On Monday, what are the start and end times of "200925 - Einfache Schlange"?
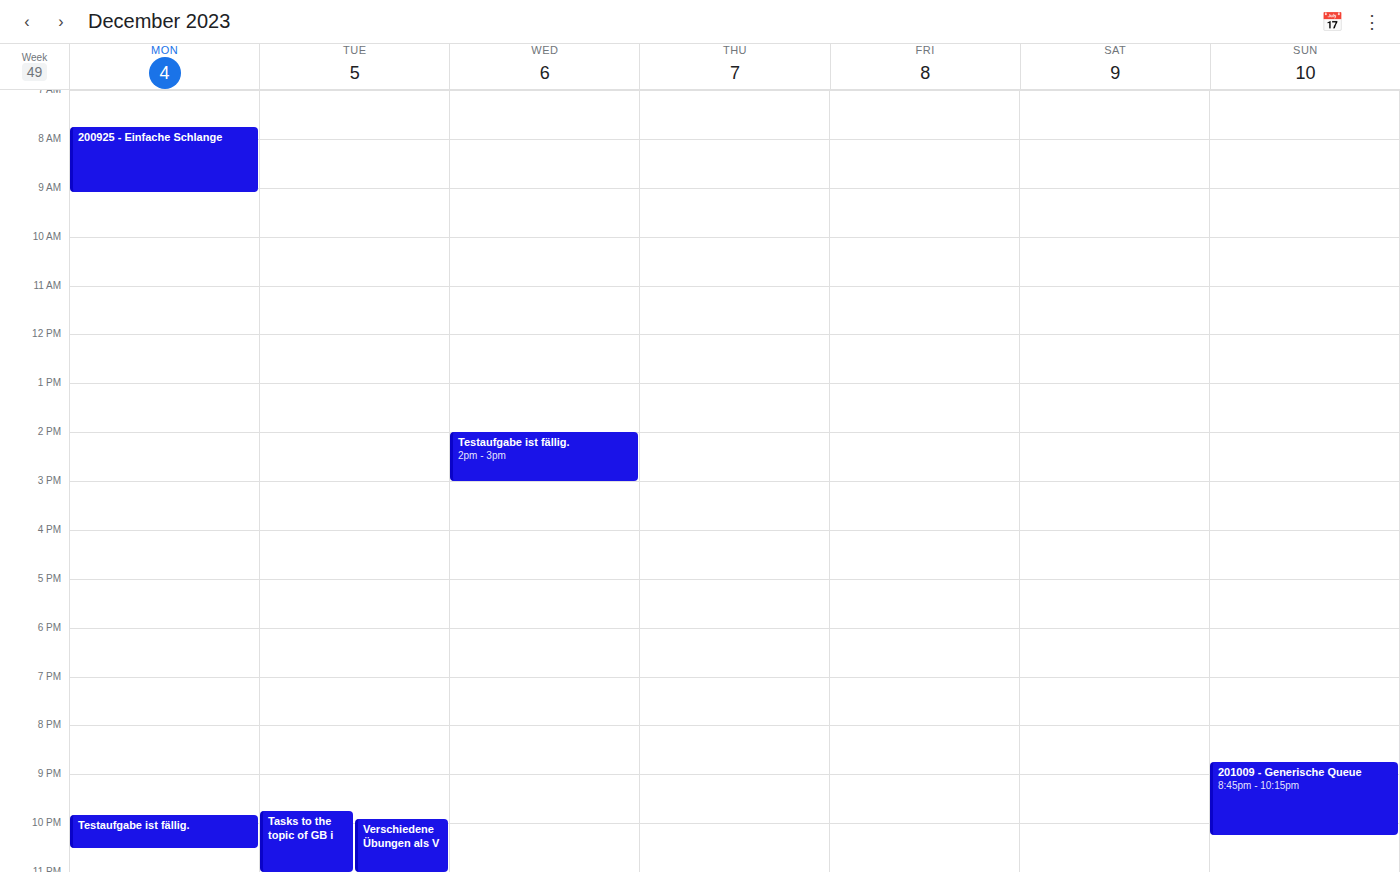
7:45 AM to 9:05 AM